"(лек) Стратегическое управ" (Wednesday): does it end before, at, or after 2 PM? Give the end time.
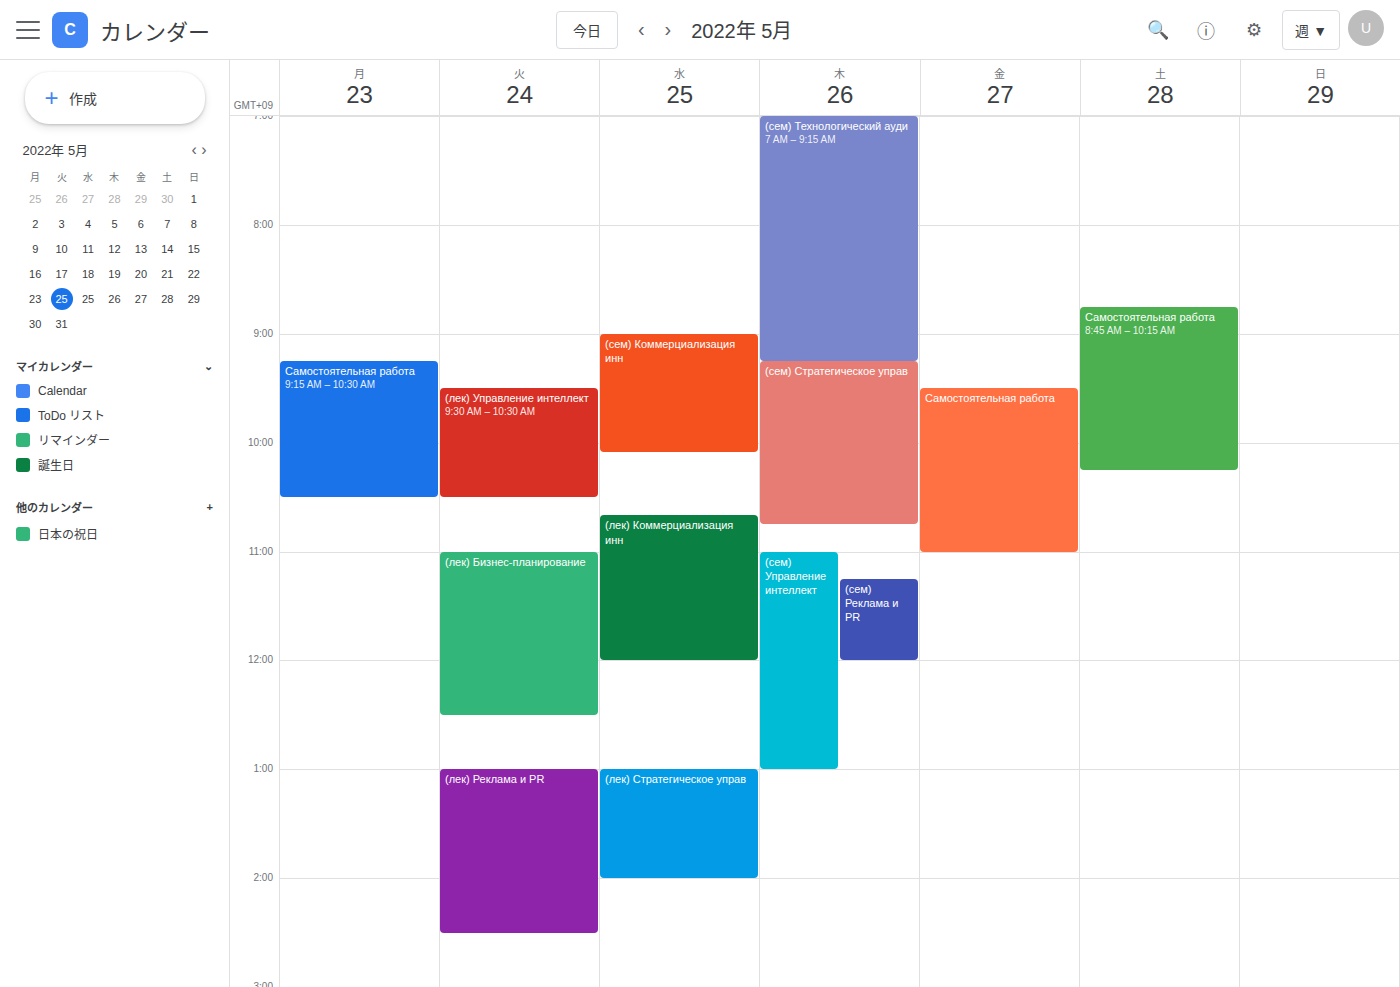
2:00 PM -- exactly at 2 PM, on the 2 PM line.